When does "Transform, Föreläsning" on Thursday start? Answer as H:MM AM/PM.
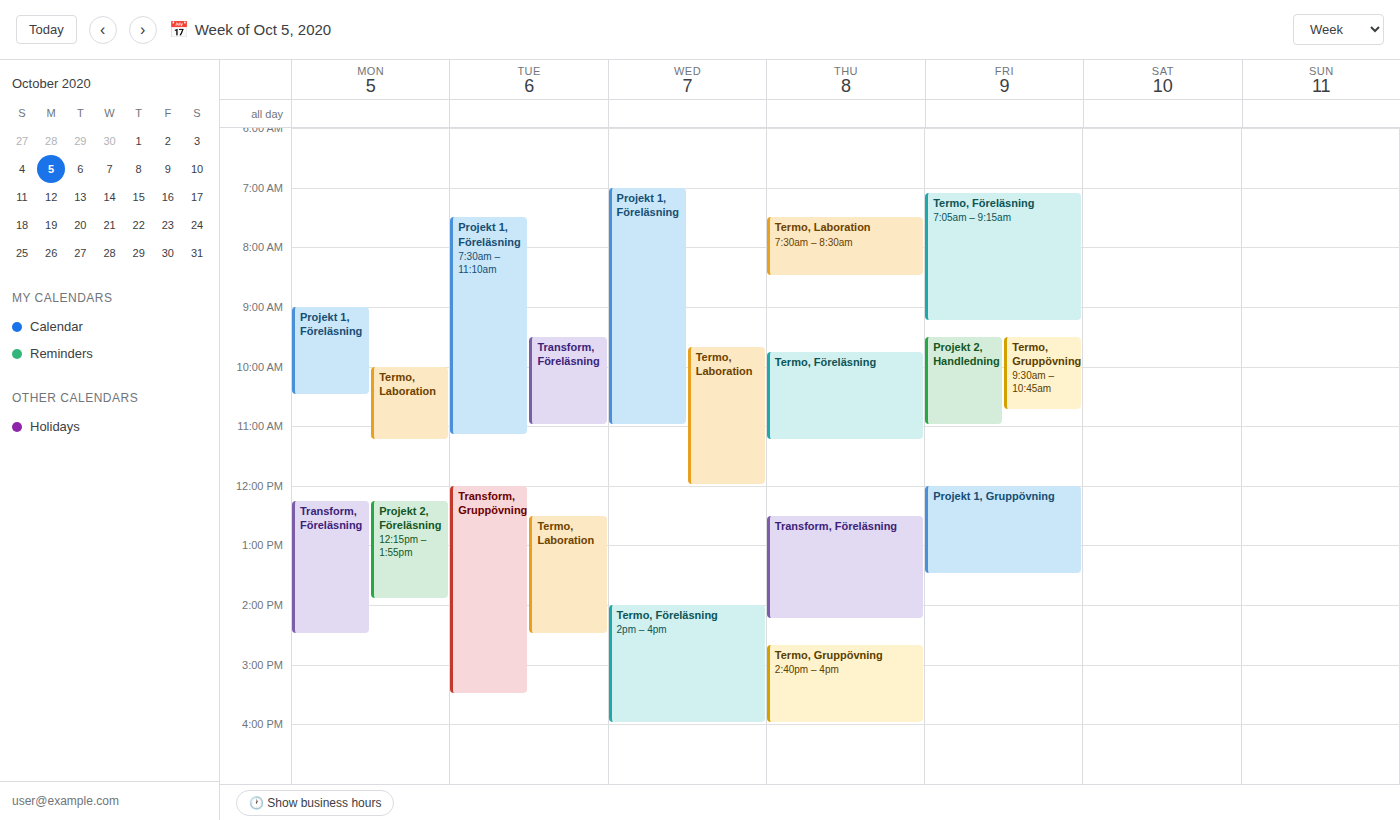
12:30 PM